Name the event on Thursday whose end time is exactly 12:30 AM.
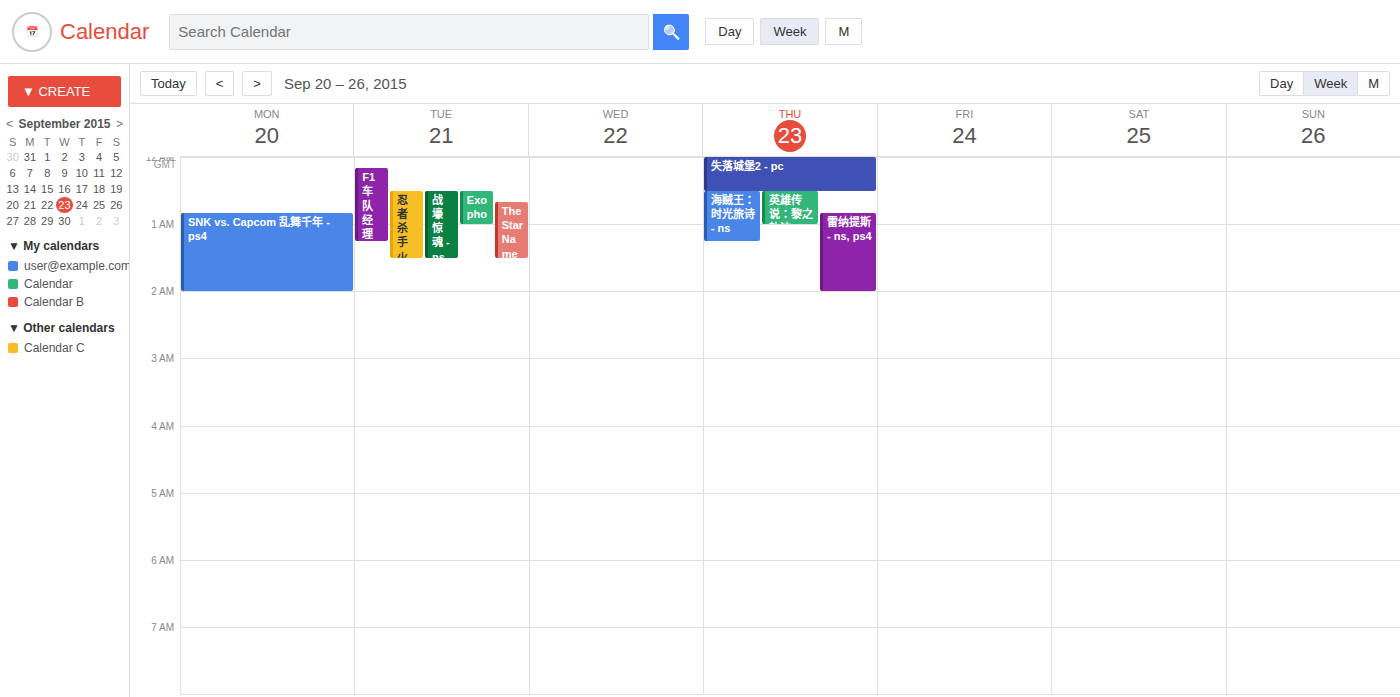
"失落城堡2 - pc"